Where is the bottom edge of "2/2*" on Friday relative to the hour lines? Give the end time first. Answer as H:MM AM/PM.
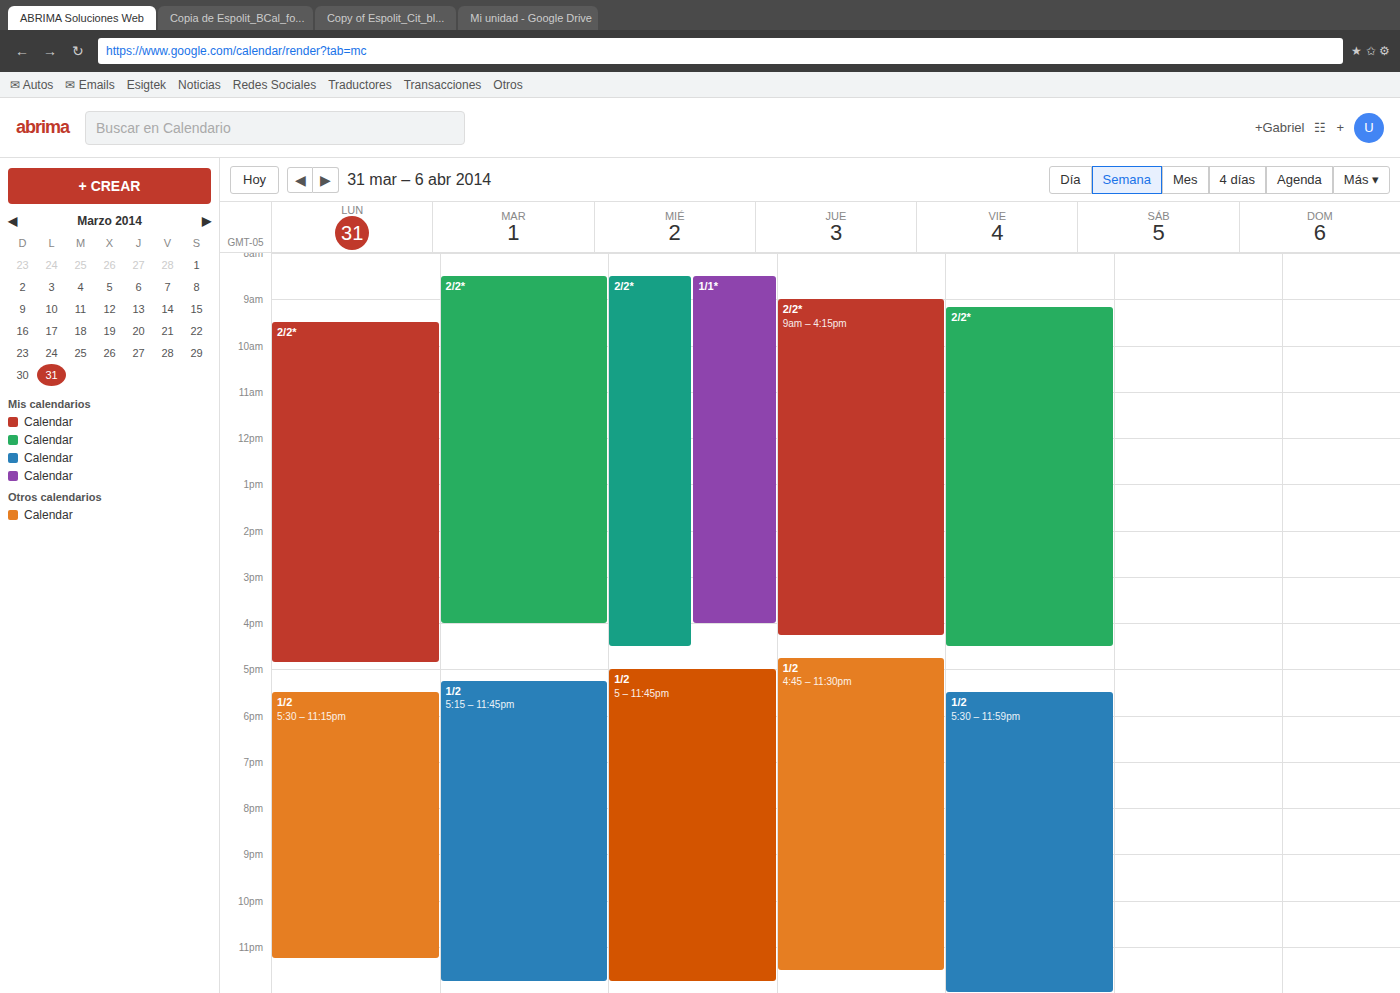
4:30 PM -- halfway between the 4 PM and 5 PM lines.